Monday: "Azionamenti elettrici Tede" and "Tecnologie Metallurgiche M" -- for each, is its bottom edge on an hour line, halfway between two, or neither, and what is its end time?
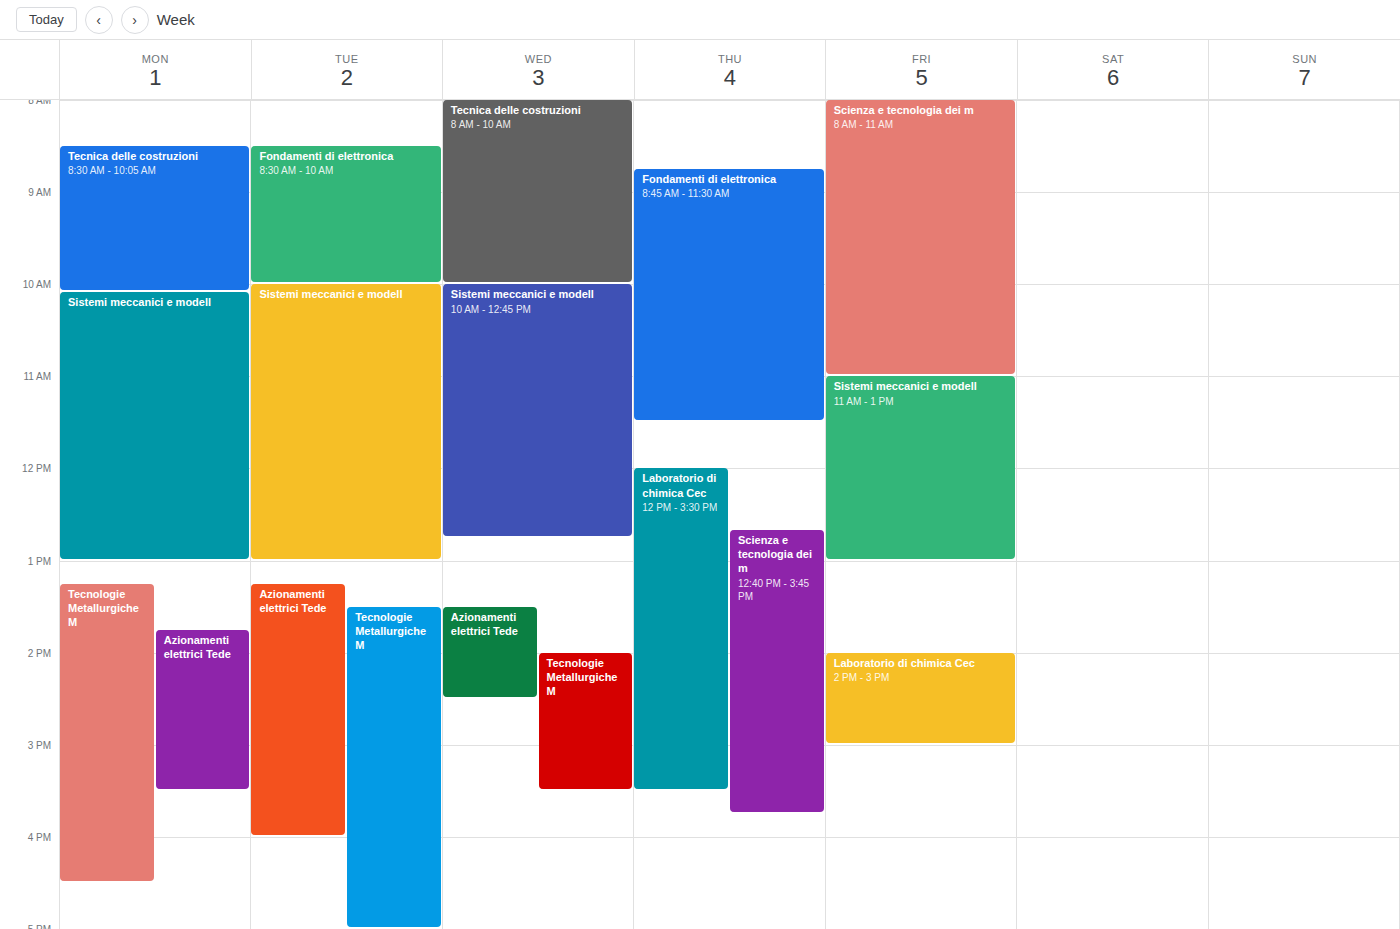
"Azionamenti elettrici Tede": 3:30 PM, halfway between the 3 PM and 4 PM lines. "Tecnologie Metallurgiche M": 4:30 PM, halfway between the 4 PM and 5 PM lines.